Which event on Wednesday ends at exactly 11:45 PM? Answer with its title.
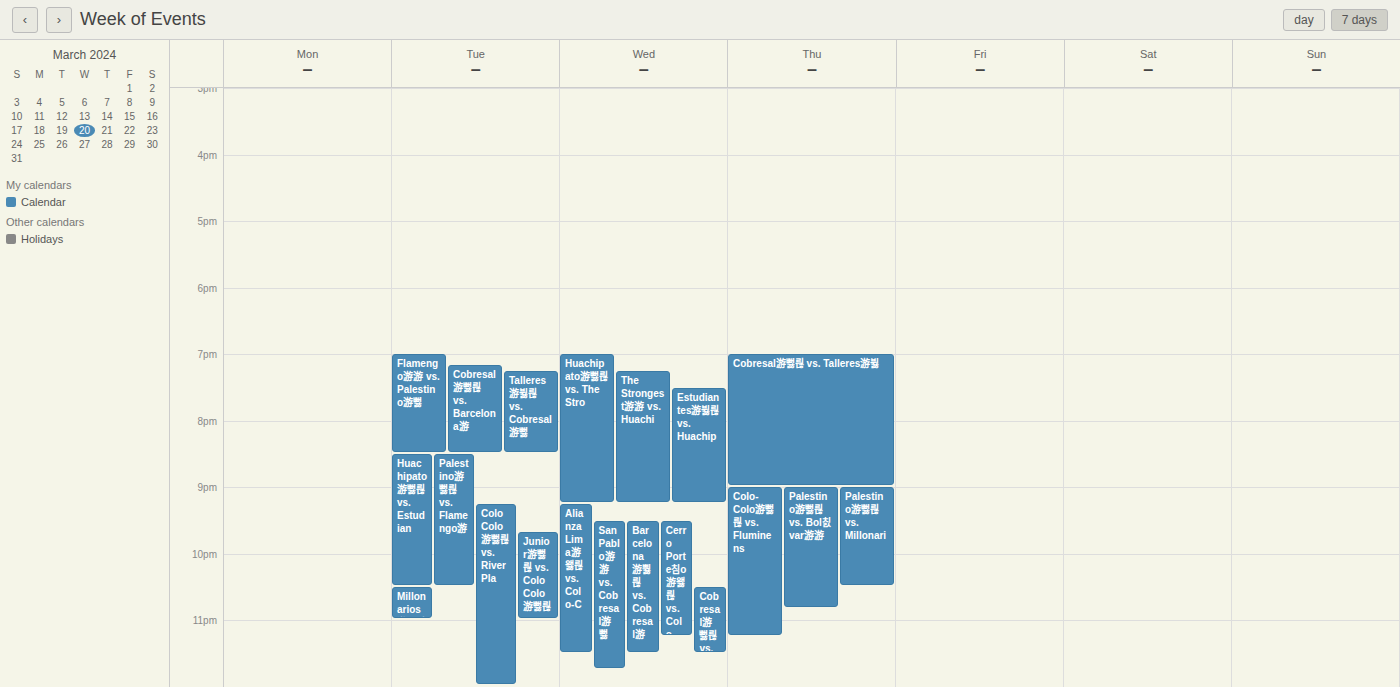
"San Pablo游游 vs. Cobresal游뻟"